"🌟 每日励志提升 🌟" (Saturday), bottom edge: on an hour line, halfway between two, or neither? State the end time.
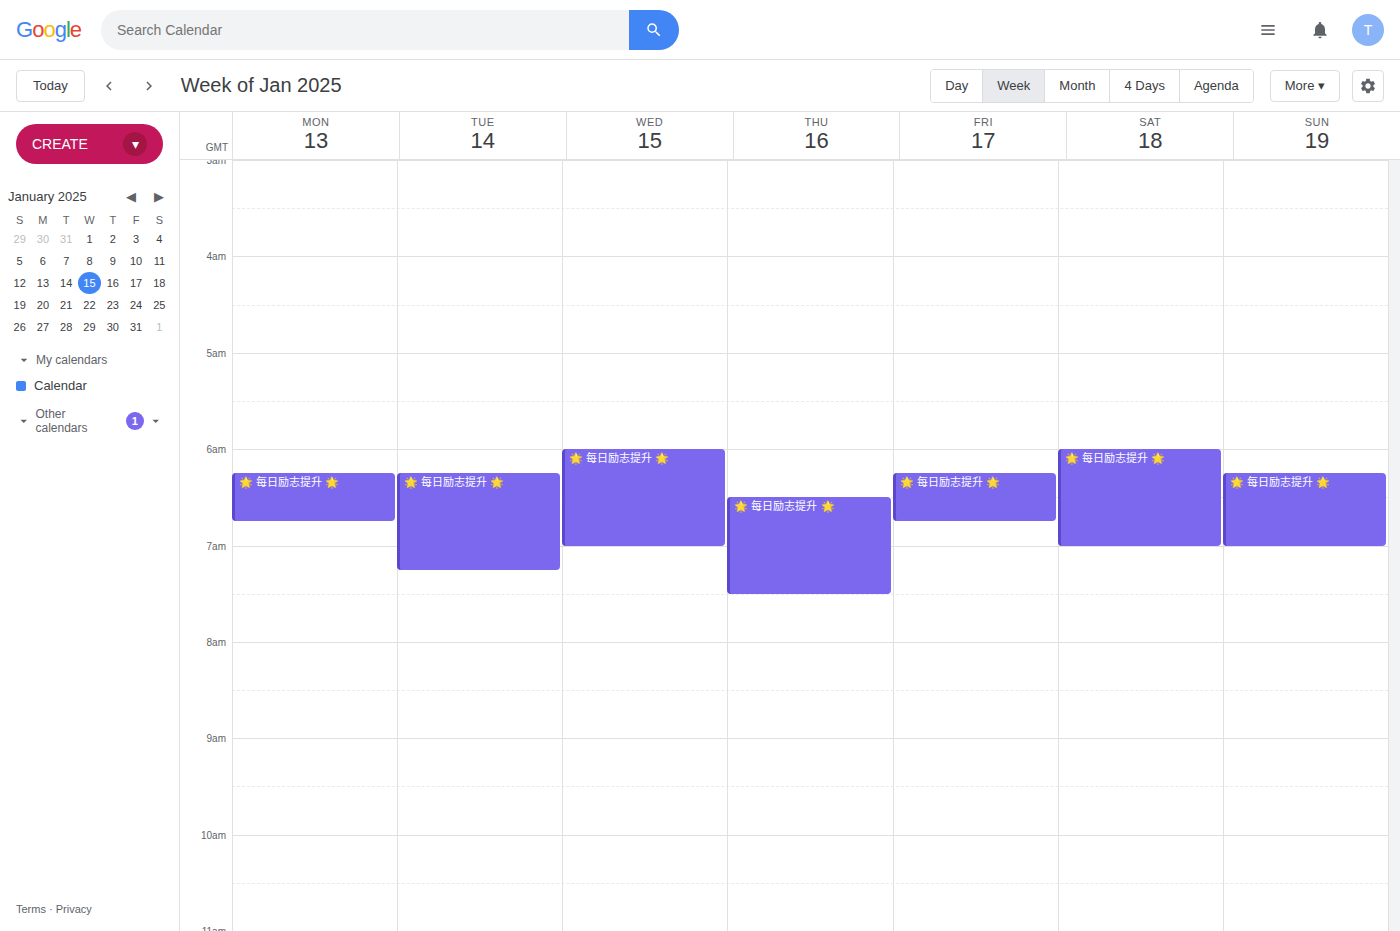
7:00 AM -- exactly on the 7 AM line.